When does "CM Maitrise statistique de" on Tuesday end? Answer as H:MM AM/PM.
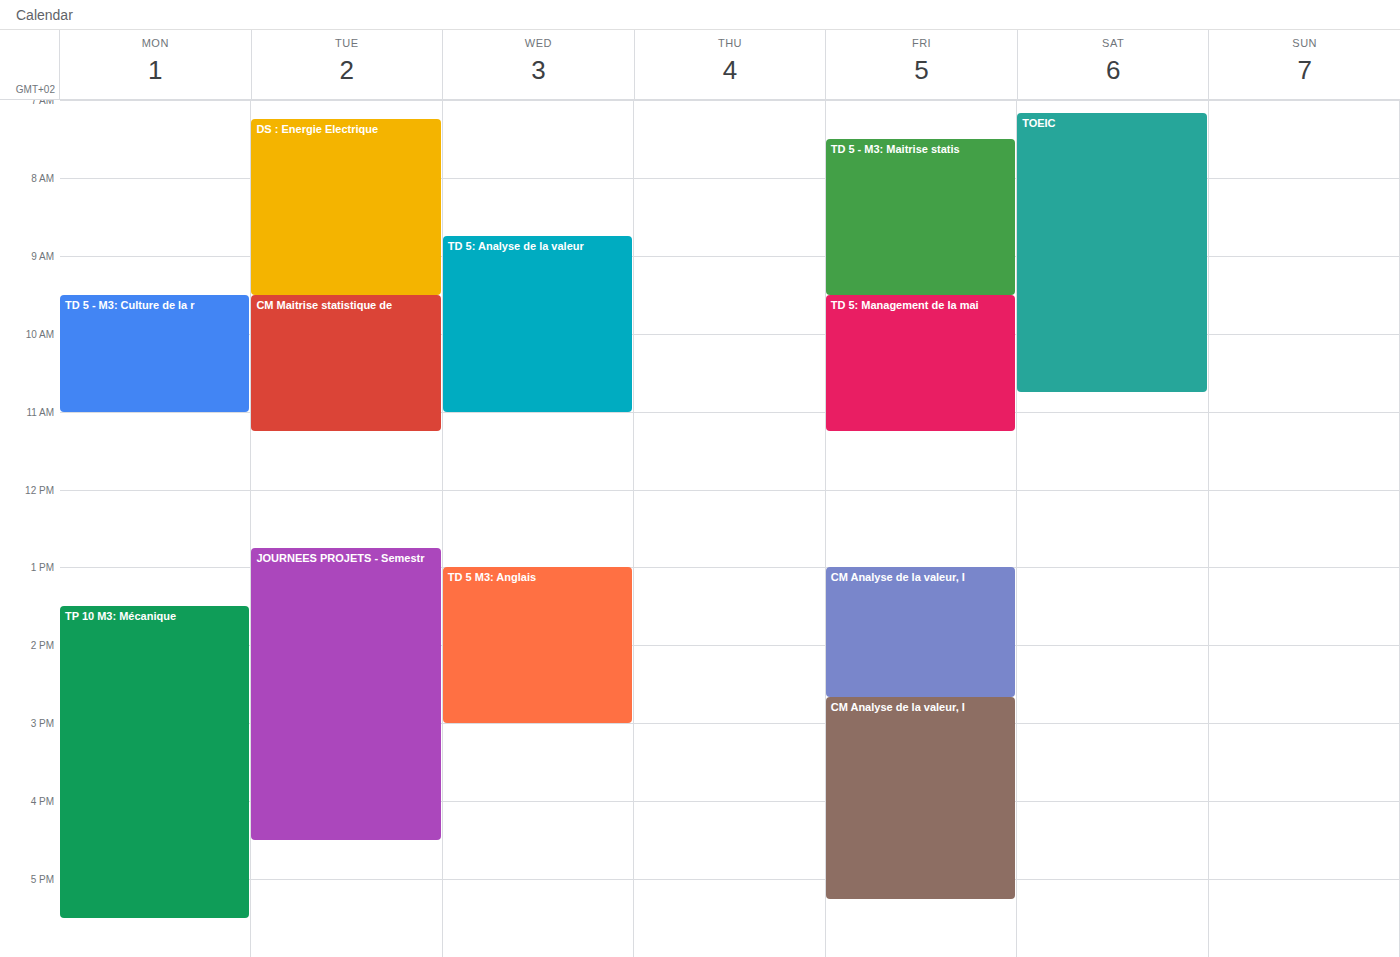
11:15 AM